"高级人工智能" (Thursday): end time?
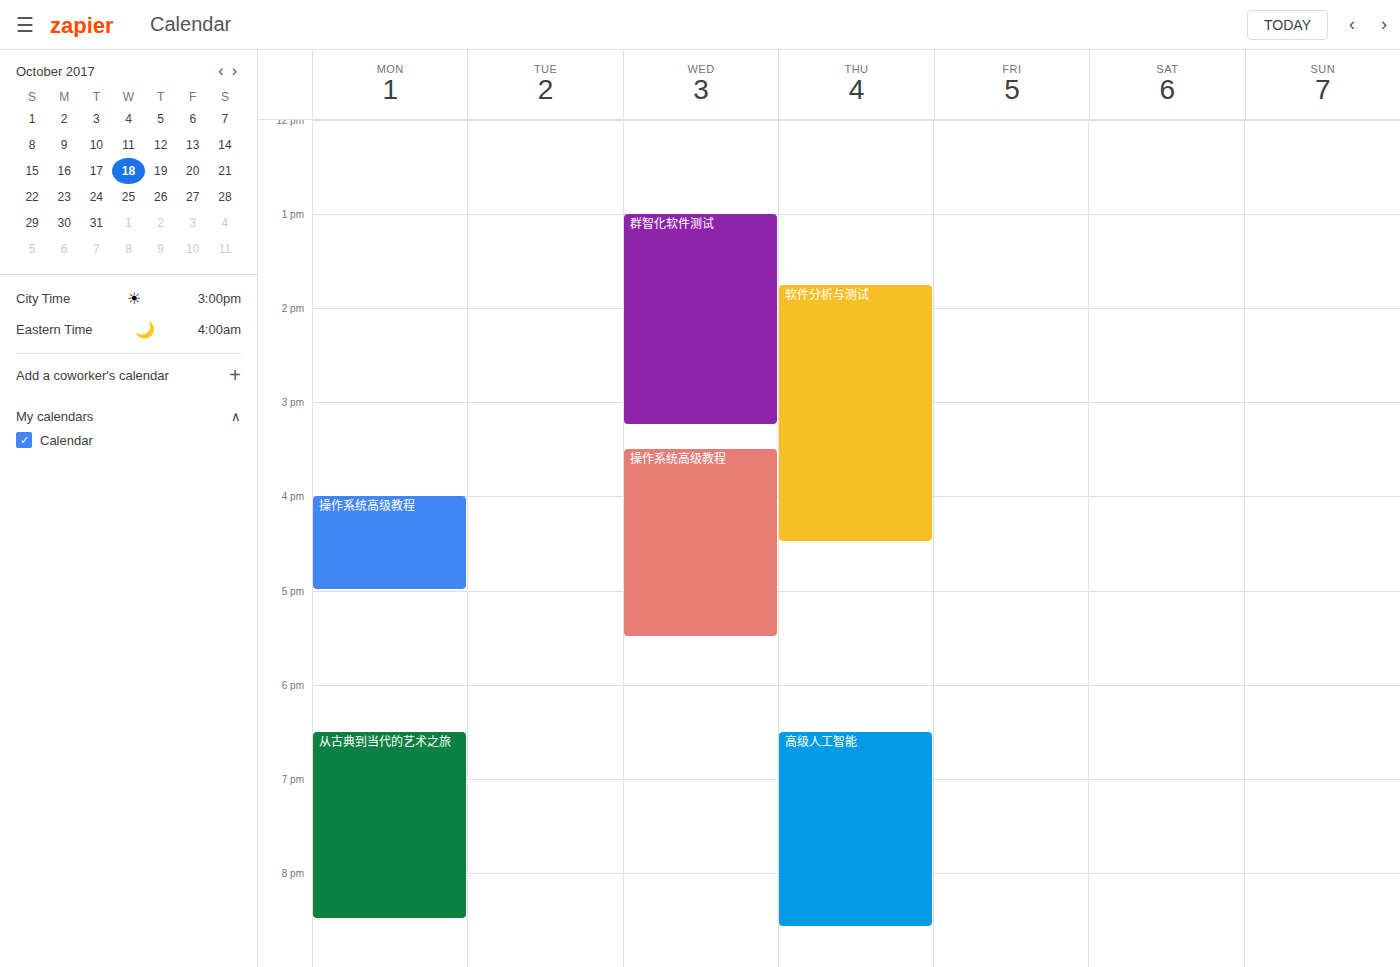
8:35 PM